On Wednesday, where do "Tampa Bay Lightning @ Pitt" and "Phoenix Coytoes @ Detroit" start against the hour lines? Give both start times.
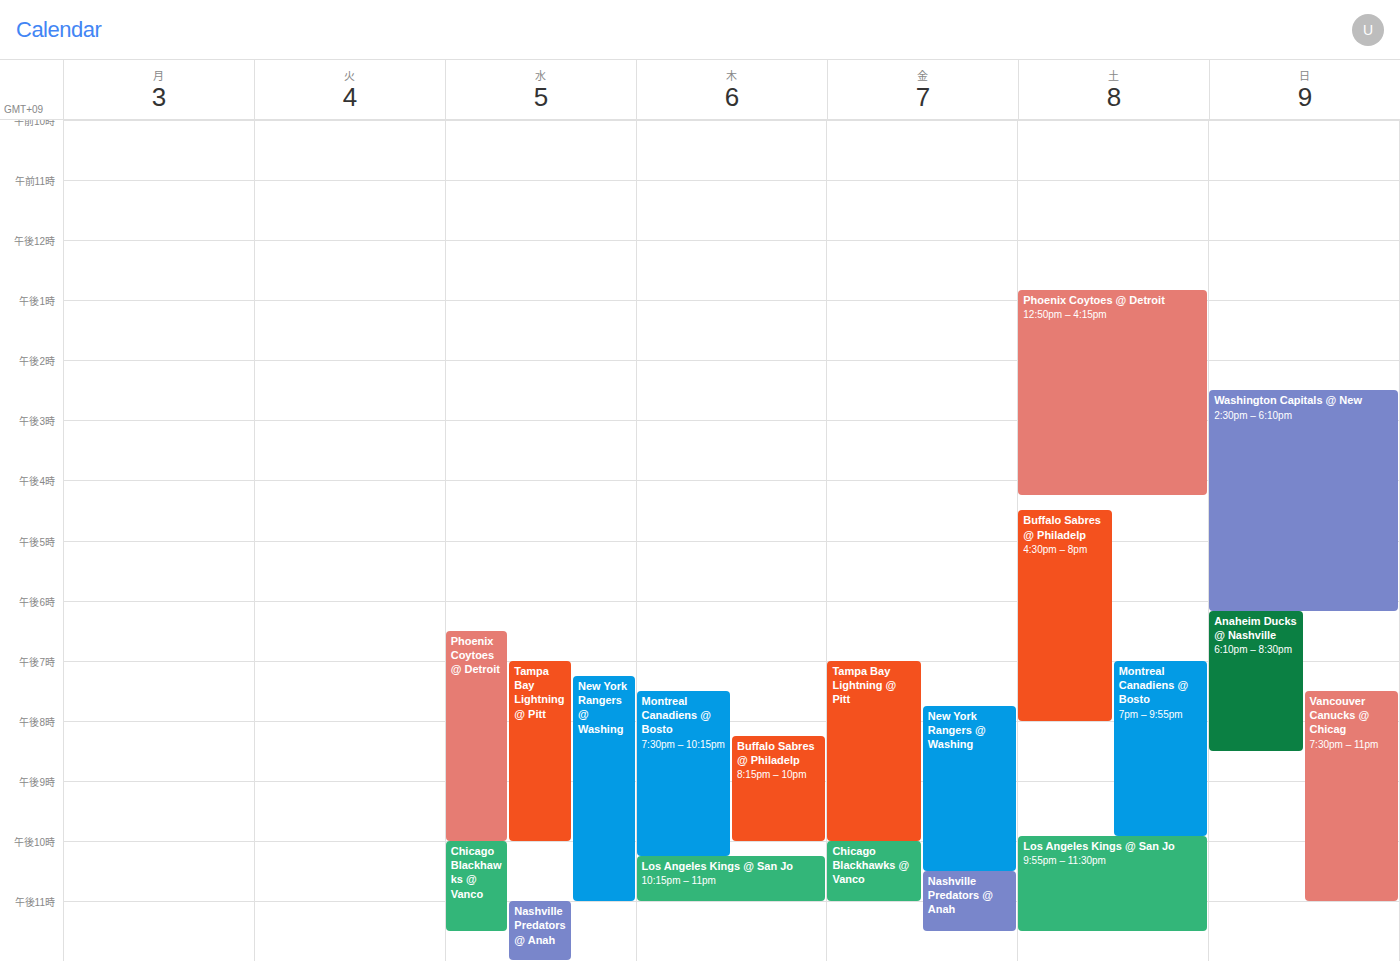
"Tampa Bay Lightning @ Pitt": 7:00 PM, exactly on the 7 PM line. "Phoenix Coytoes @ Detroit": 6:30 PM, halfway between the 6 PM and 7 PM lines.